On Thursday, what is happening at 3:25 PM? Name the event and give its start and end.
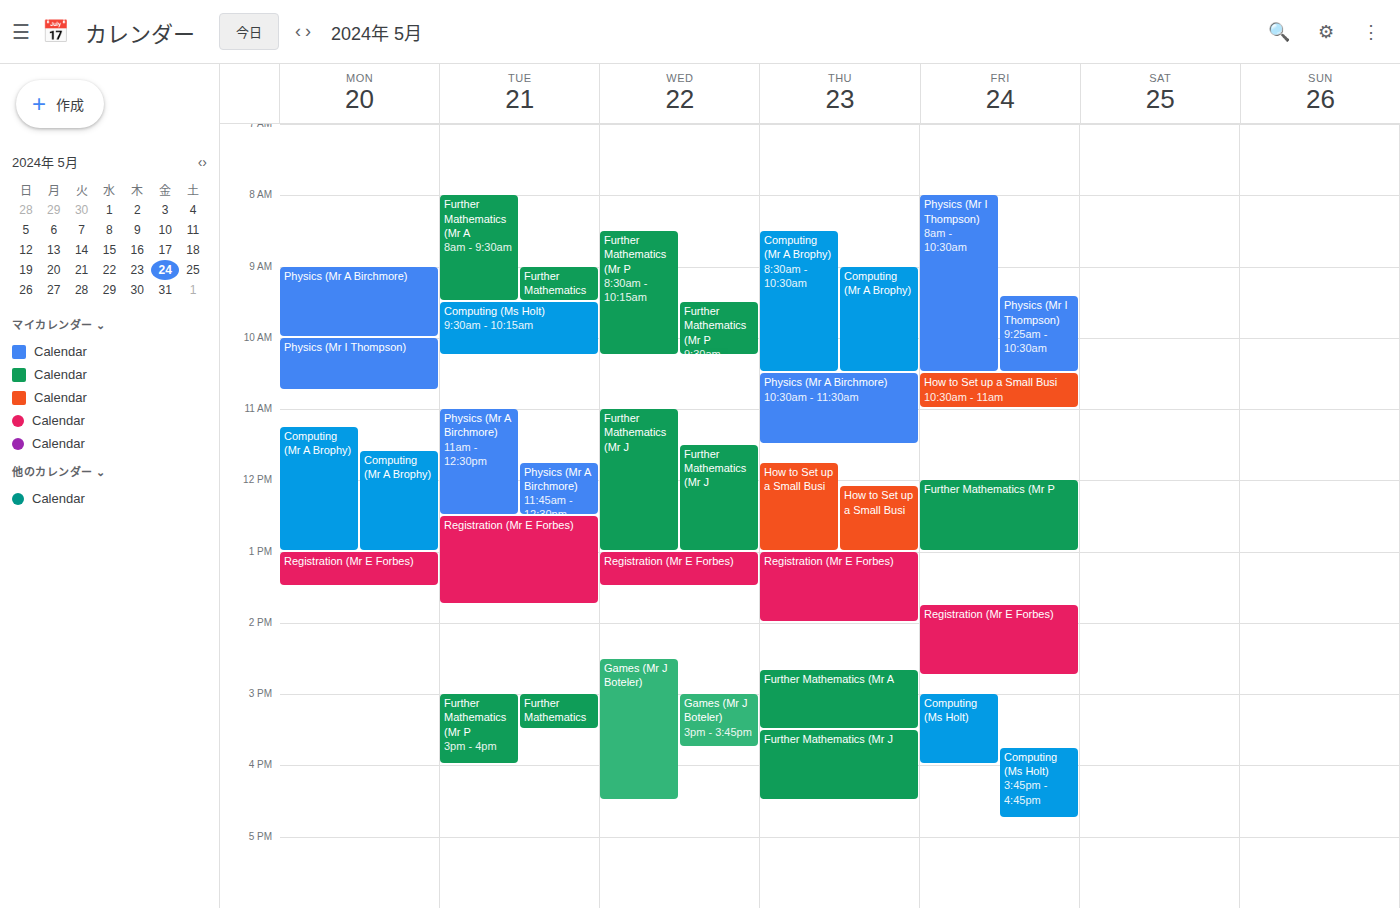
"Further Mathematics (Mr A", 2:40 PM to 3:30 PM